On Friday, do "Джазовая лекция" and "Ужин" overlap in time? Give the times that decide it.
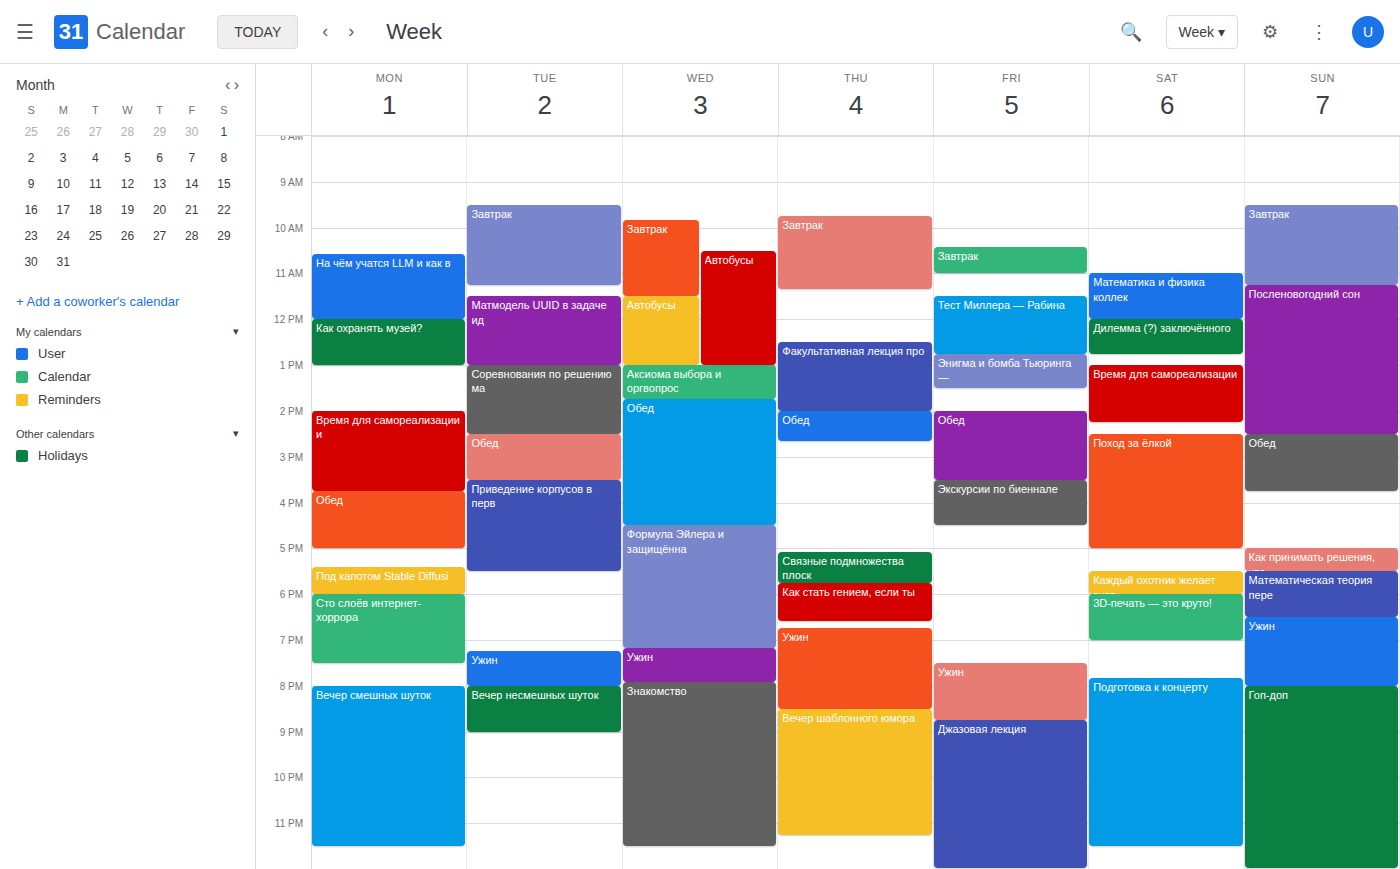
"Ужин" ends at 20:45, exactly when "Джазовая лекция" starts -- they touch but do not overlap.